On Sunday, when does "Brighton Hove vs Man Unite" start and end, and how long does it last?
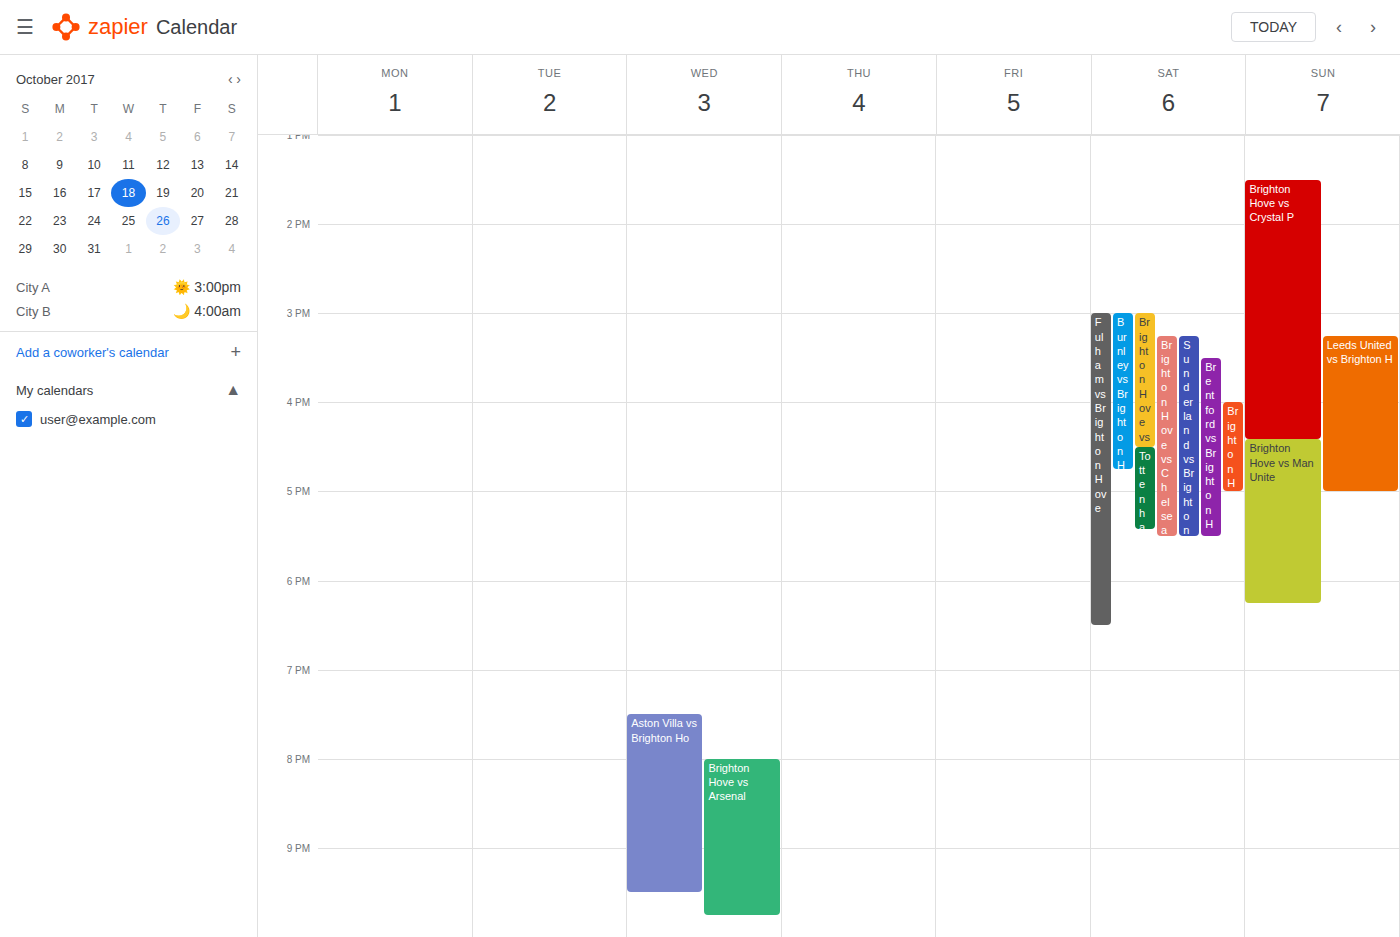
4:25 PM to 6:15 PM, 1 hour 50 minutes